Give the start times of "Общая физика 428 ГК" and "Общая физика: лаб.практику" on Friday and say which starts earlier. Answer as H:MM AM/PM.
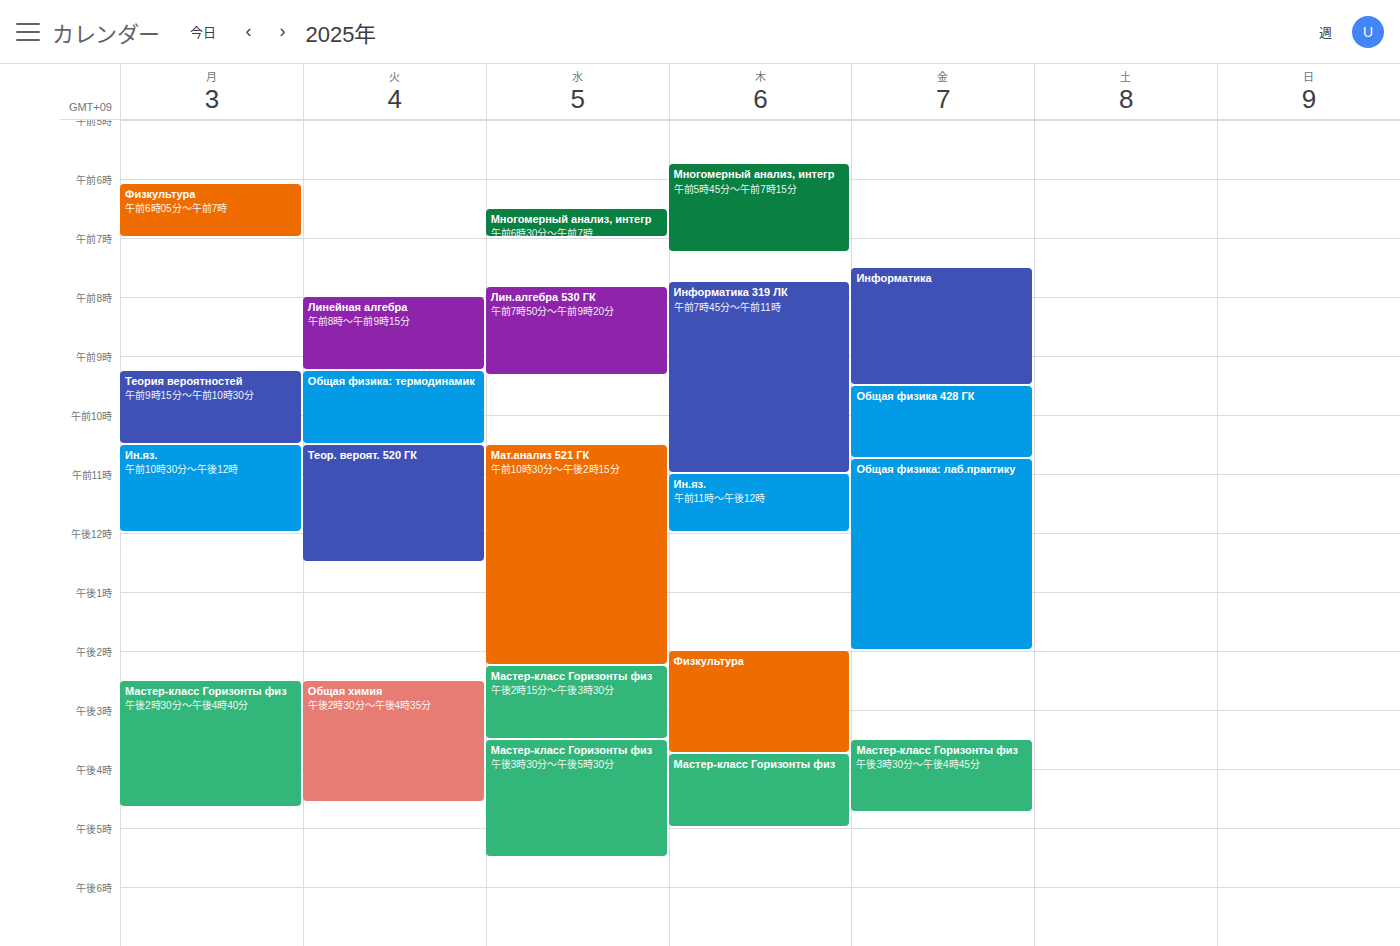
"Общая физика 428 ГК" 9:30 AM; "Общая физика: лаб.практику" 10:45 AM.